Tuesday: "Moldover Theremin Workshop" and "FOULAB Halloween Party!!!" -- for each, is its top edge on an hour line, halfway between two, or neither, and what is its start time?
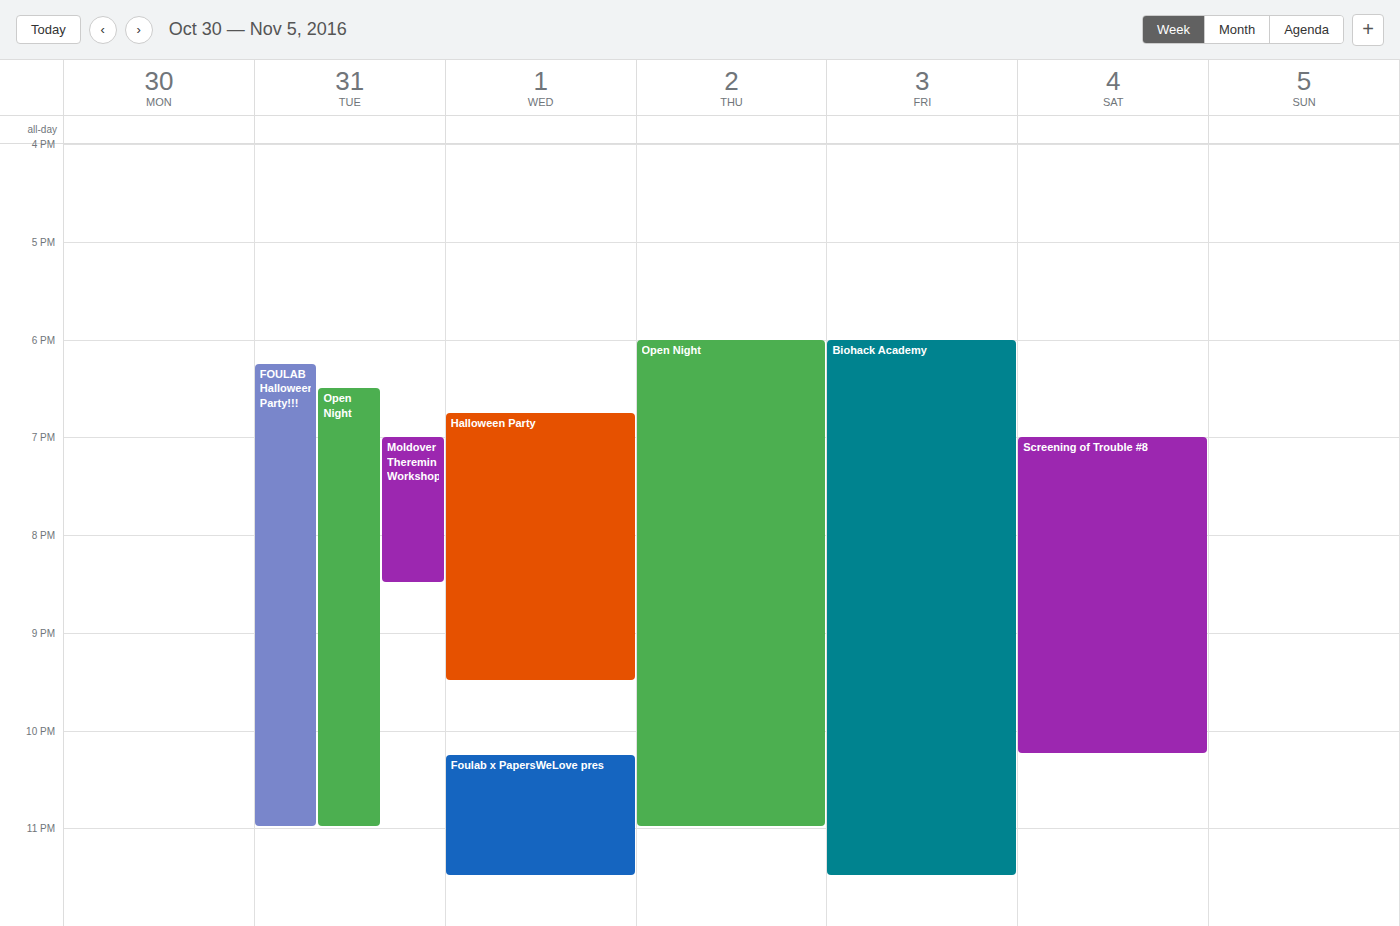
"Moldover Theremin Workshop": 7:00 PM, exactly on the 7 PM line. "FOULAB Halloween Party!!!": 6:15 PM, neither: a quarter of the way from the 6 PM line to the 7 PM line.